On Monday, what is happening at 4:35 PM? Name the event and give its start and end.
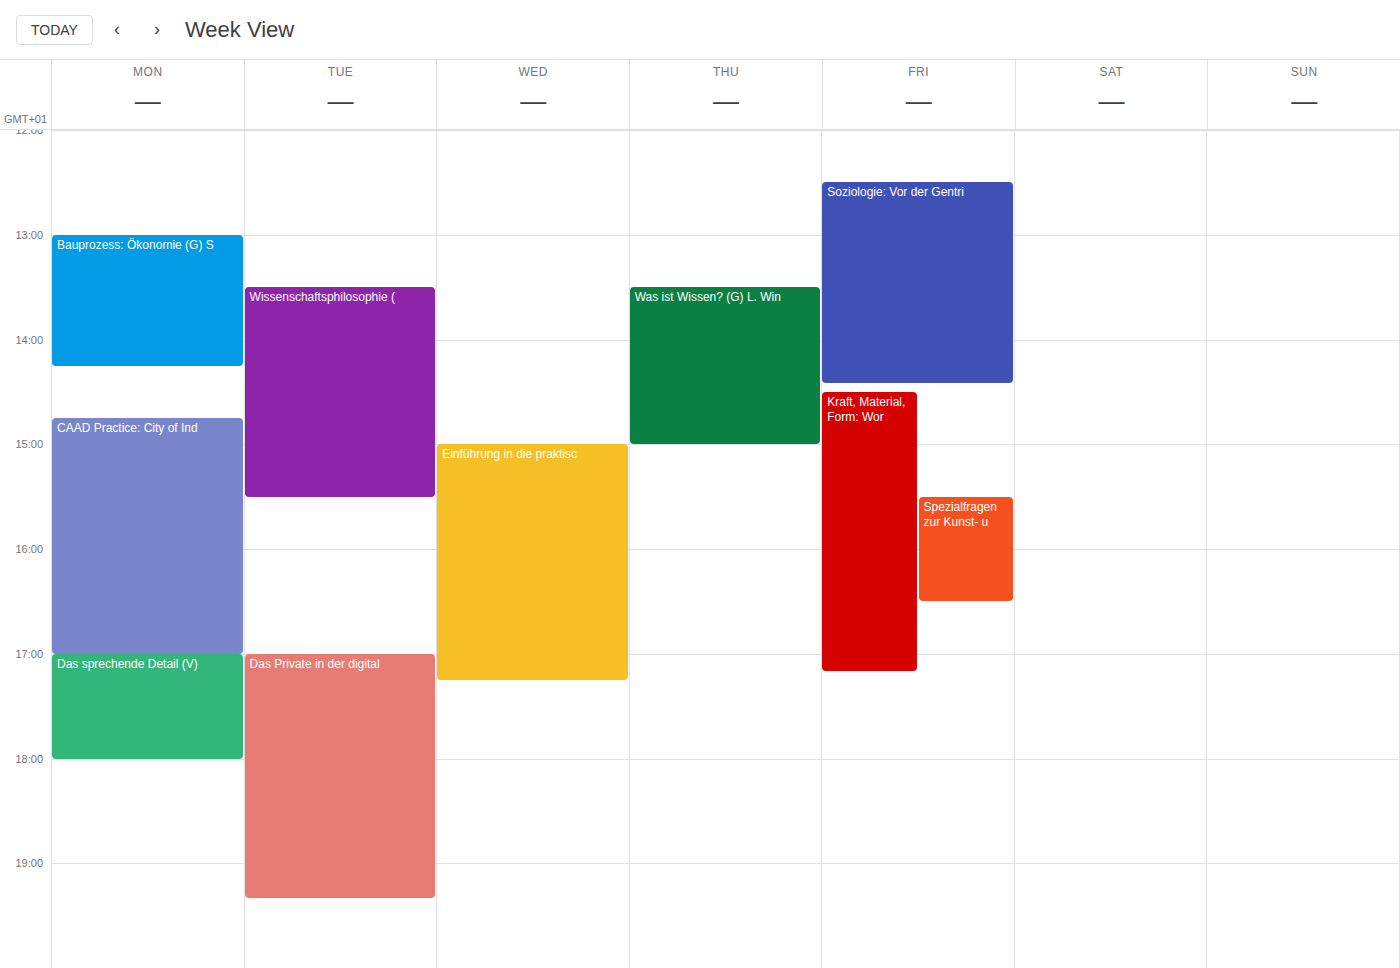
"CAAD Practice: City of Ind", 2:45 PM to 5:00 PM